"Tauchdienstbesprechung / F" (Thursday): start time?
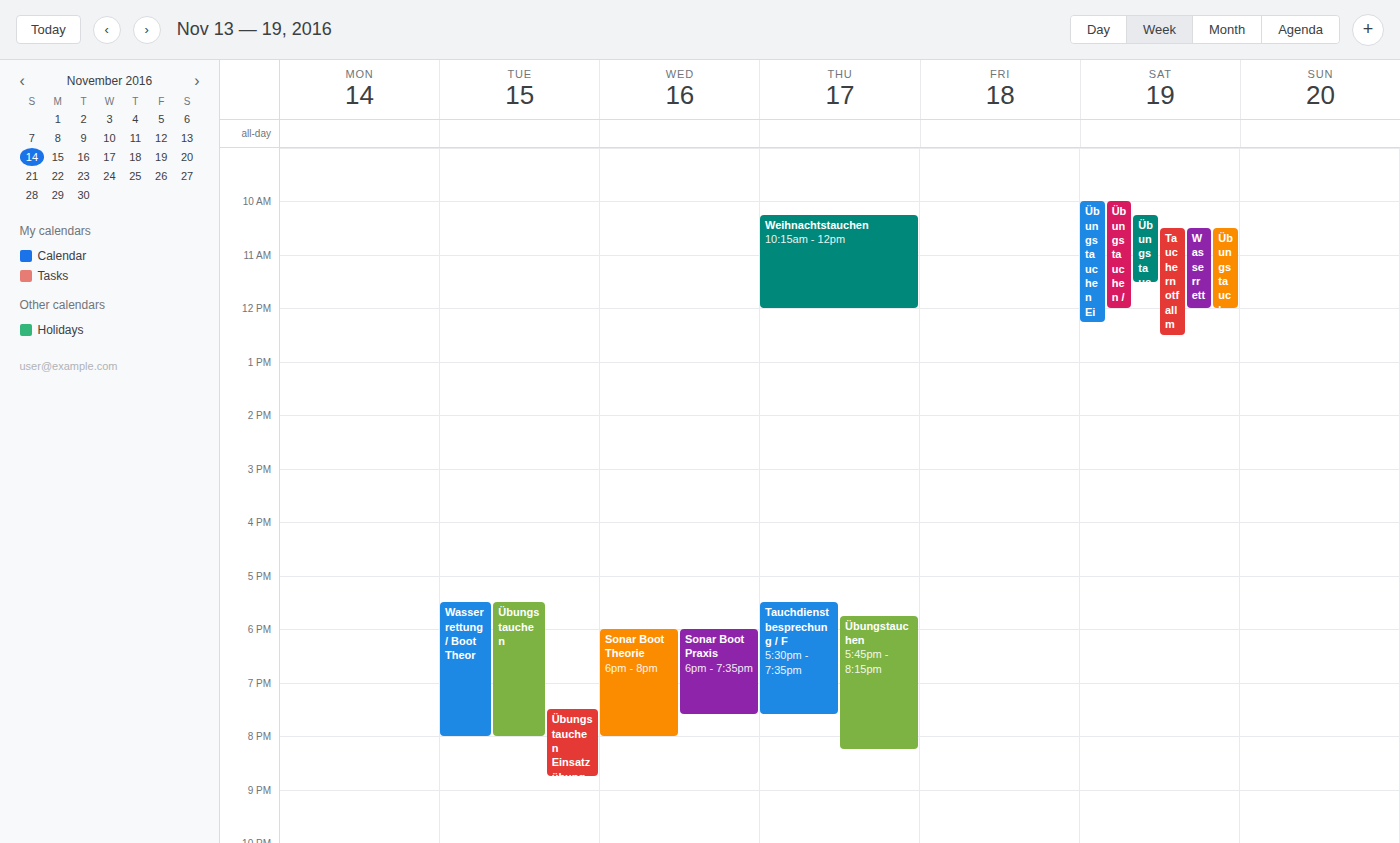
5:30 PM